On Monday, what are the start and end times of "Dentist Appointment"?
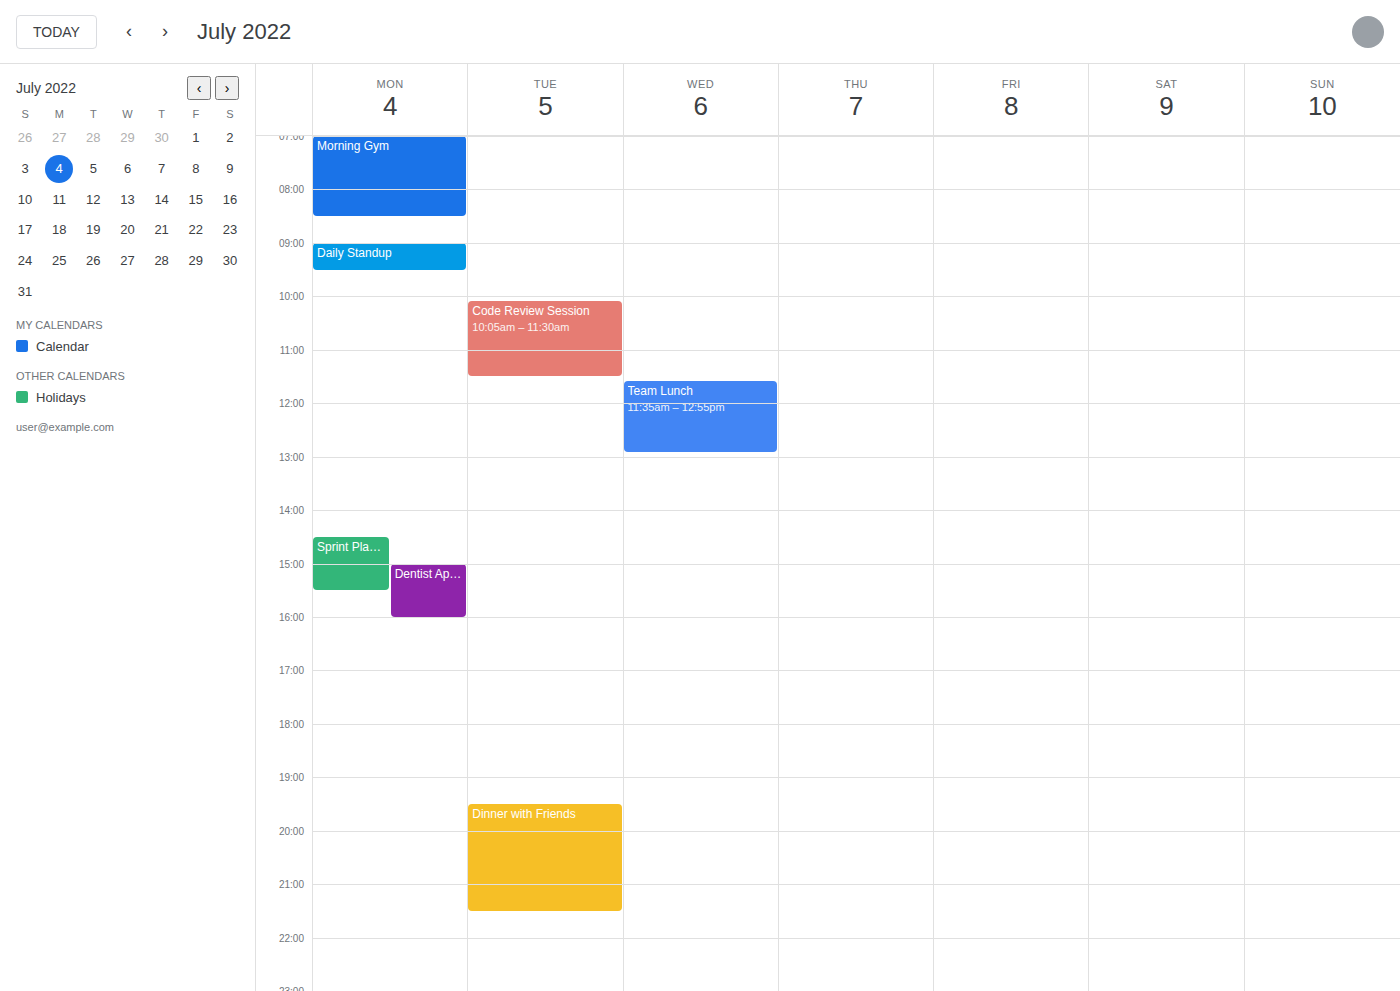
15:00 to 16:00